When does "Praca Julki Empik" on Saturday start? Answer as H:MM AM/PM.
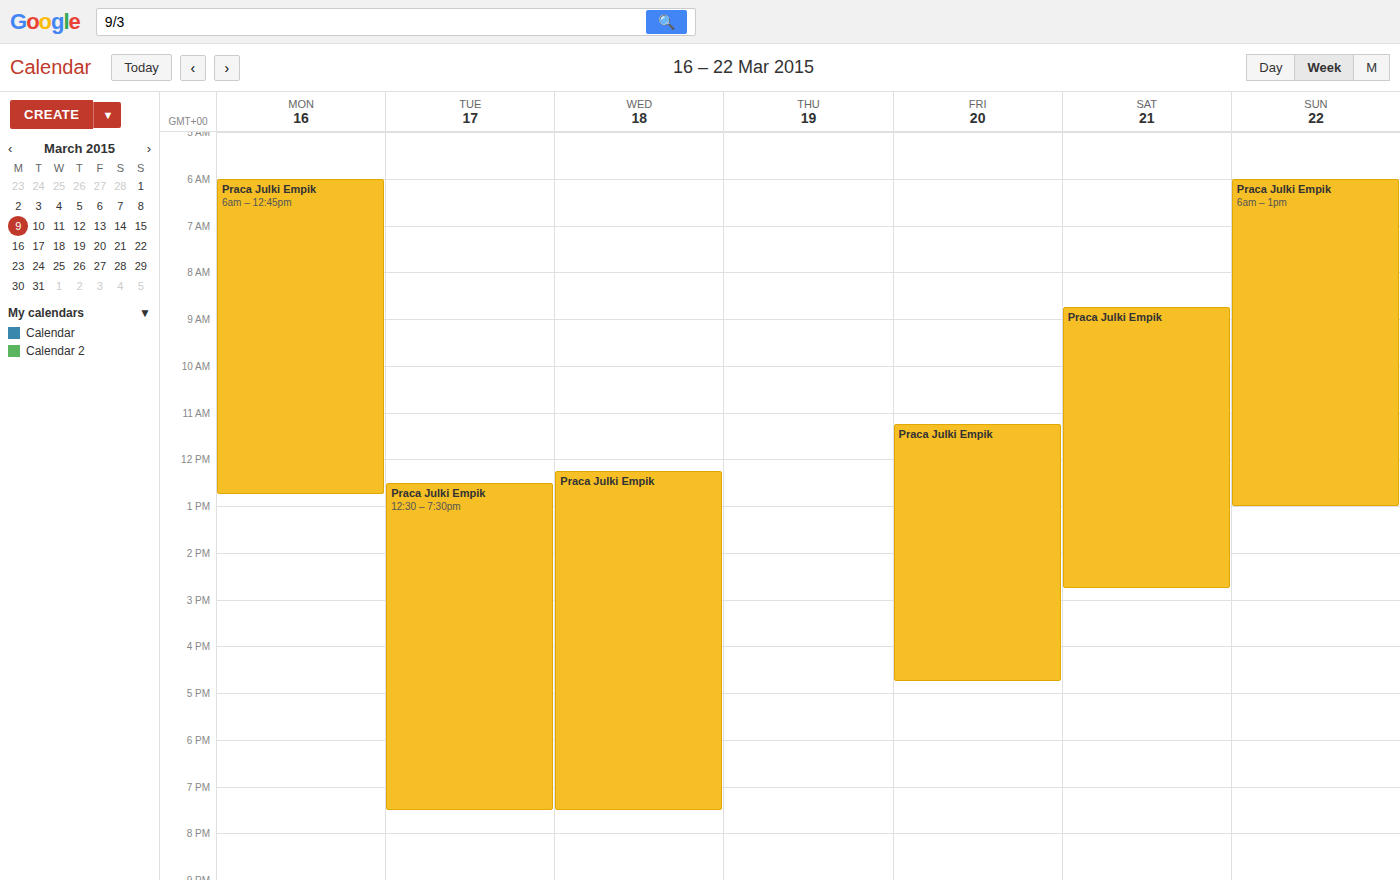
8:45 AM